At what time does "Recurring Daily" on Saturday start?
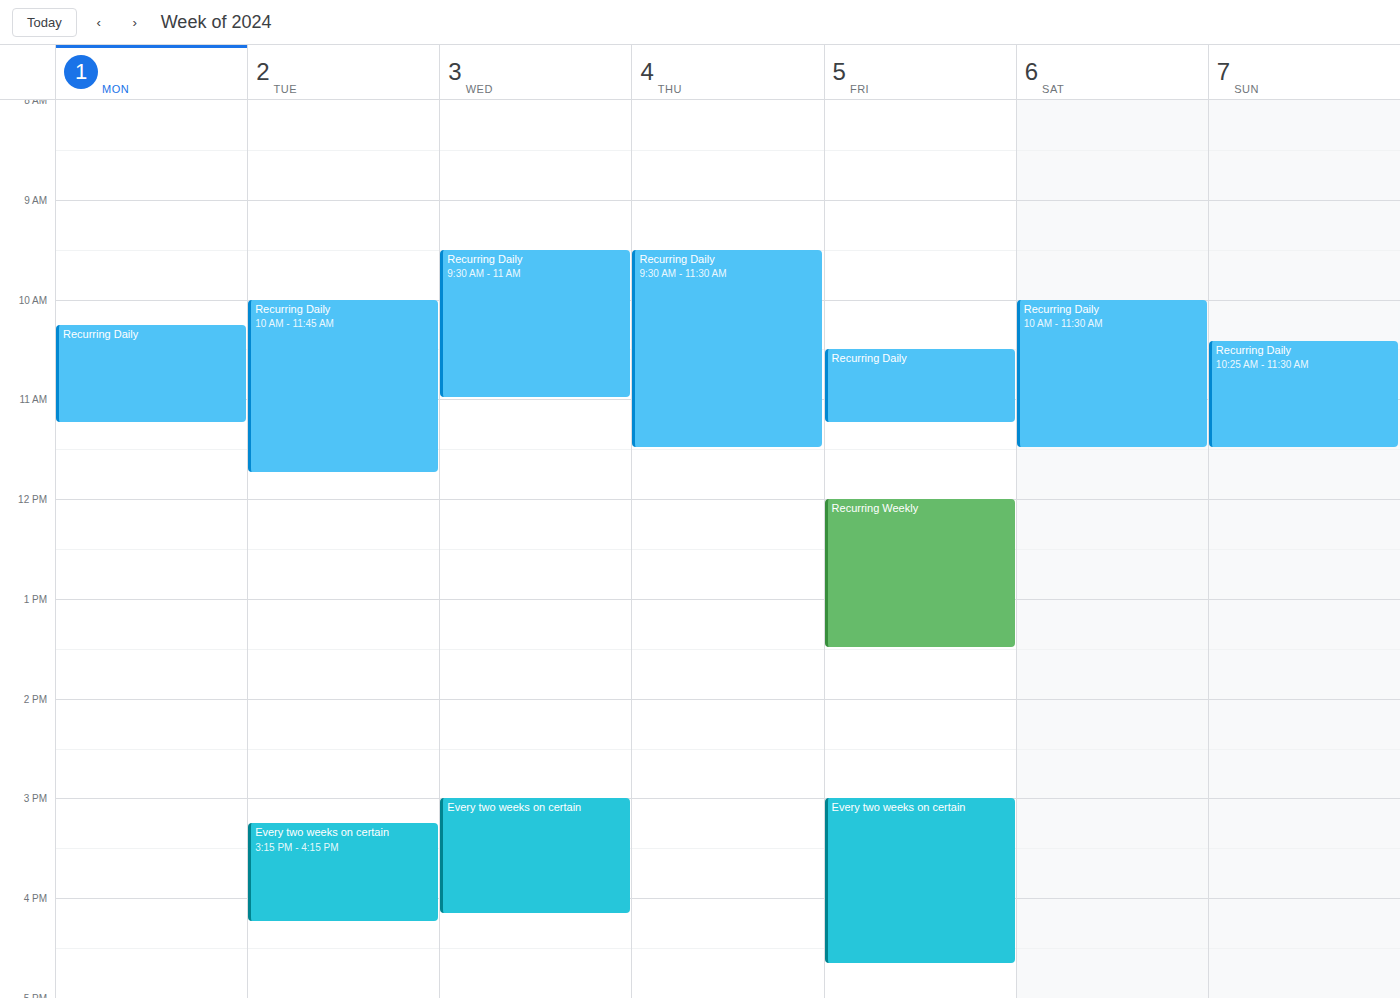
10:00 AM